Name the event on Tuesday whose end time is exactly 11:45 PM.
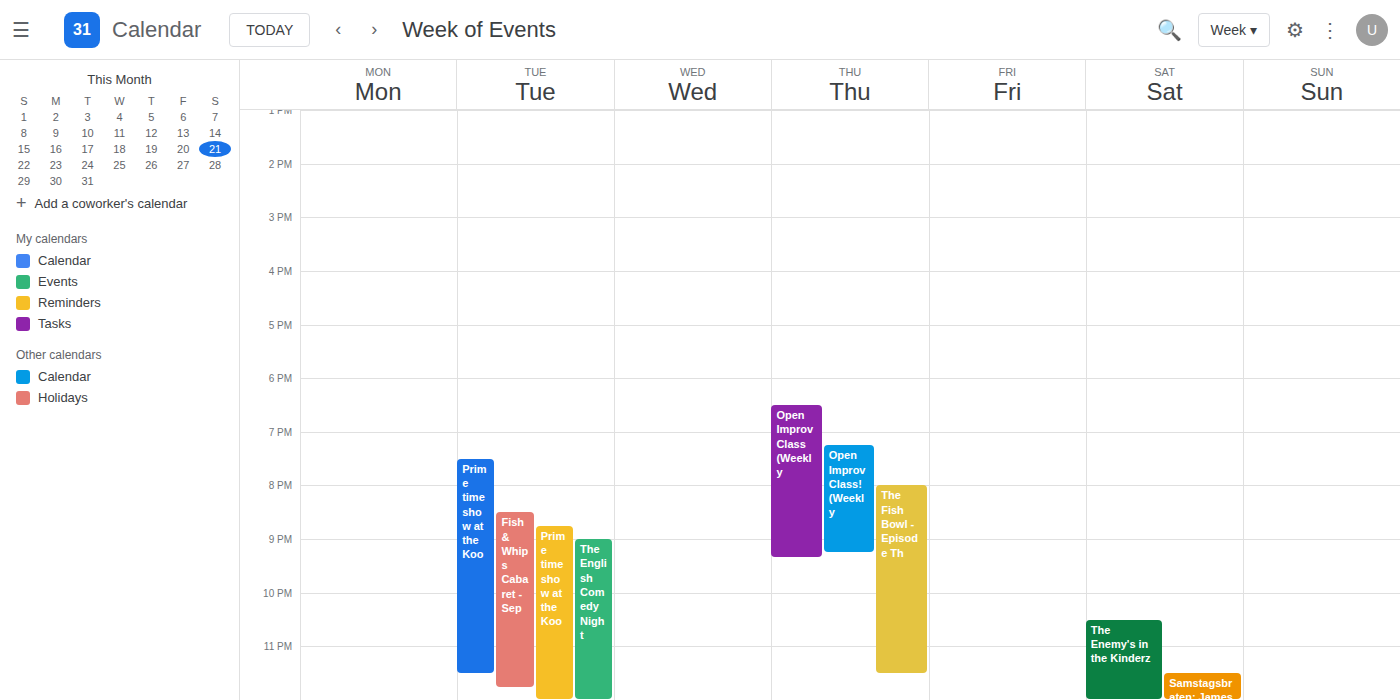
"Fish & Whips Cabaret - Sep"